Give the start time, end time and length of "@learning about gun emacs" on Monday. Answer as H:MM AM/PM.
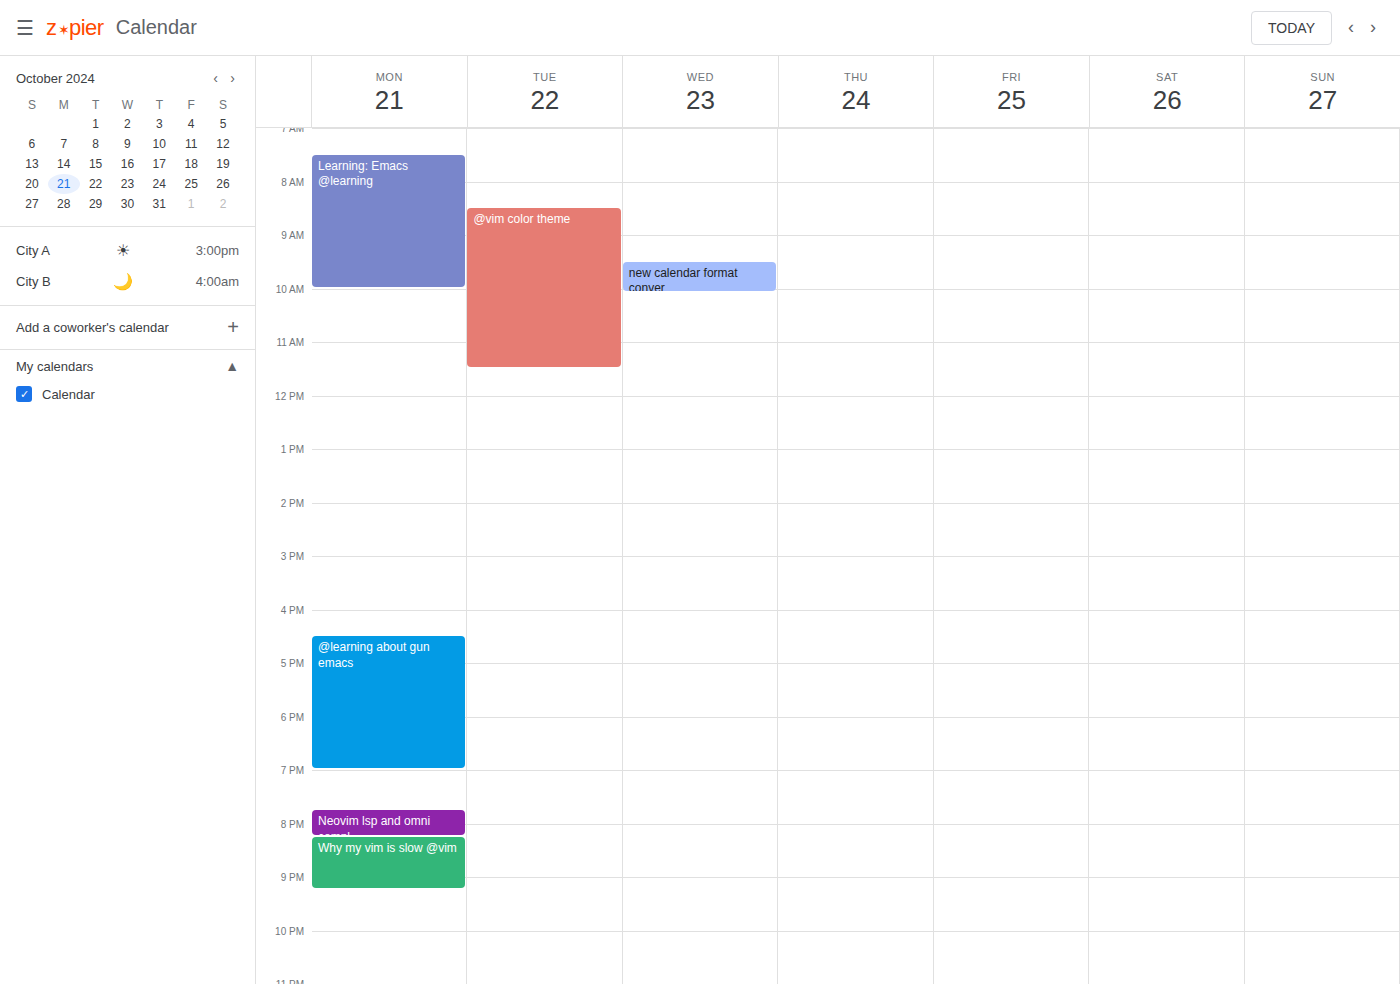
4:30 PM to 7:00 PM, 2 hours 30 minutes